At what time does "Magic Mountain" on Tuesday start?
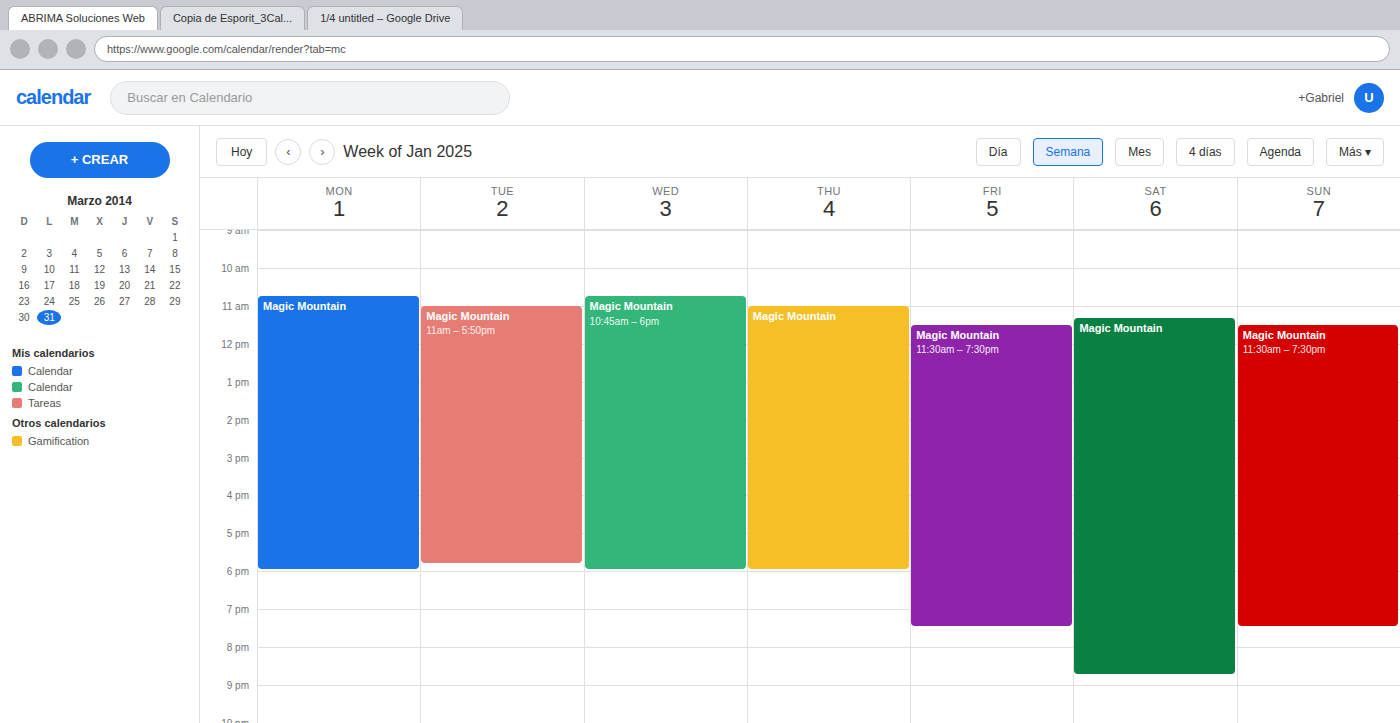
11:00 AM